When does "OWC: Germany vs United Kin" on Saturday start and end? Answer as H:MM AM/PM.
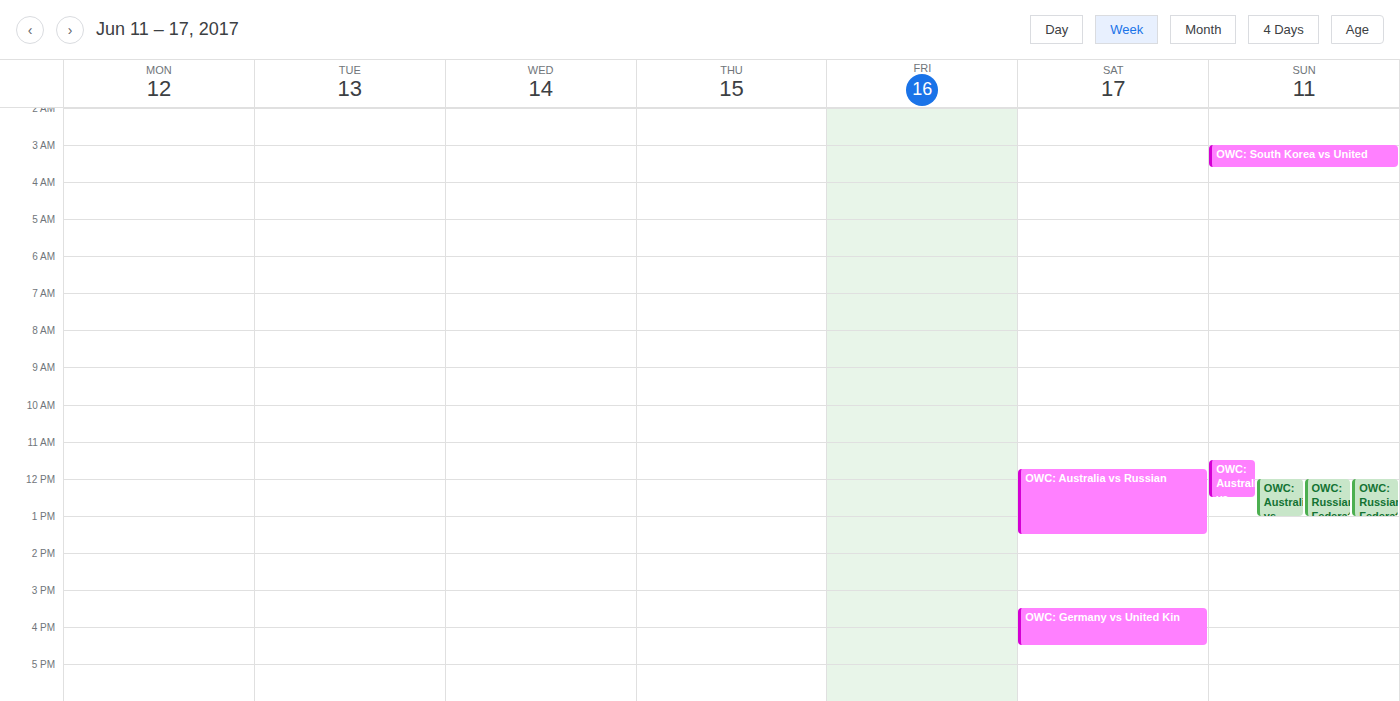
3:30 PM to 4:30 PM